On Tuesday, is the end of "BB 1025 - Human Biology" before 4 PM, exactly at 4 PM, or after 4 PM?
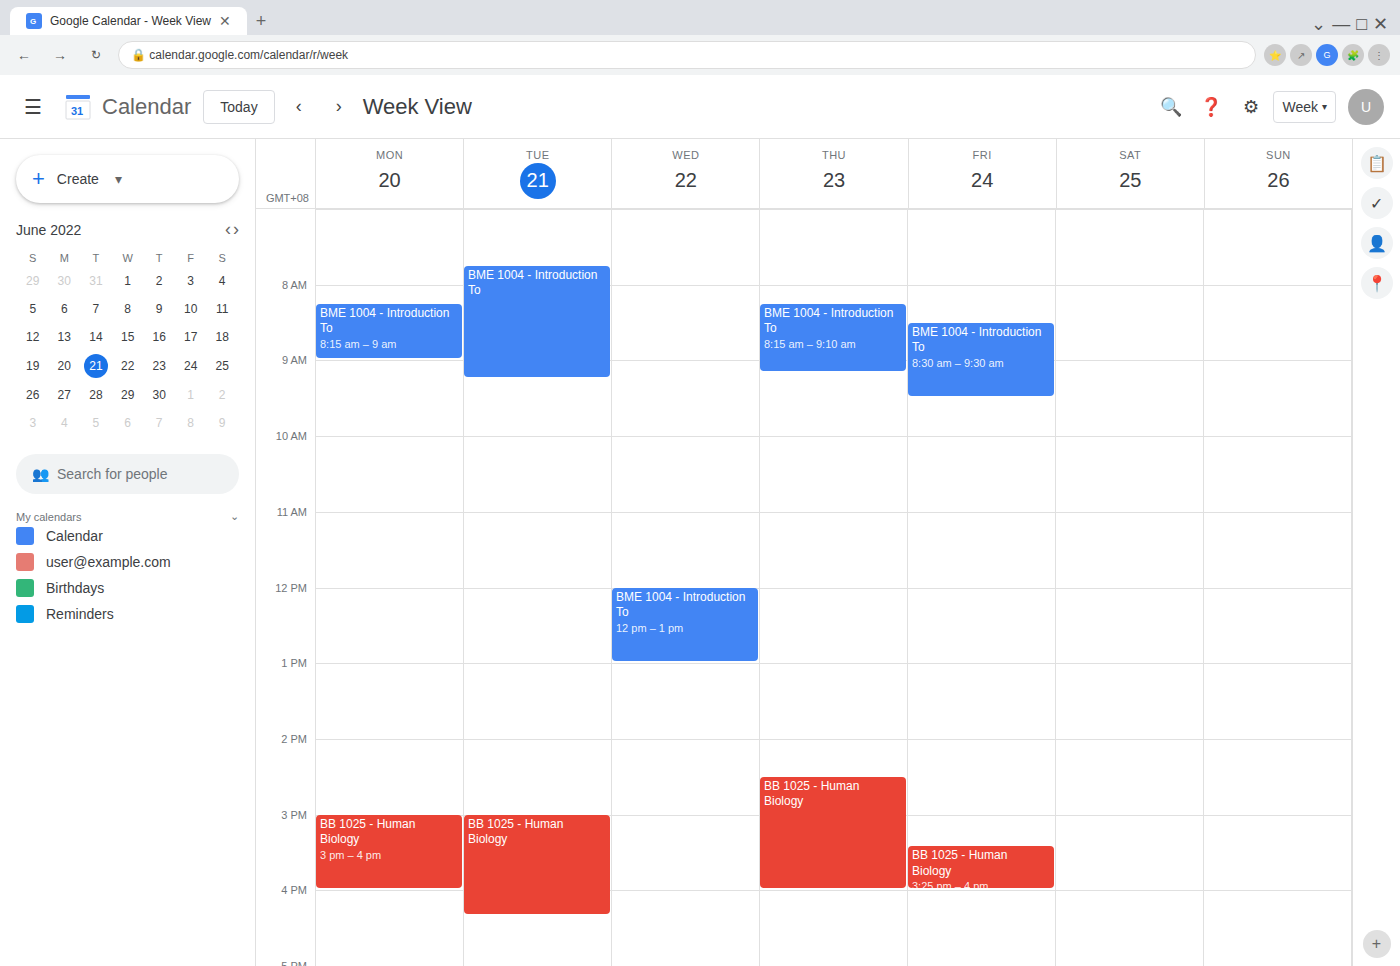
4:20 PM -- after 4 PM, 20 minutes below the 4 PM line.